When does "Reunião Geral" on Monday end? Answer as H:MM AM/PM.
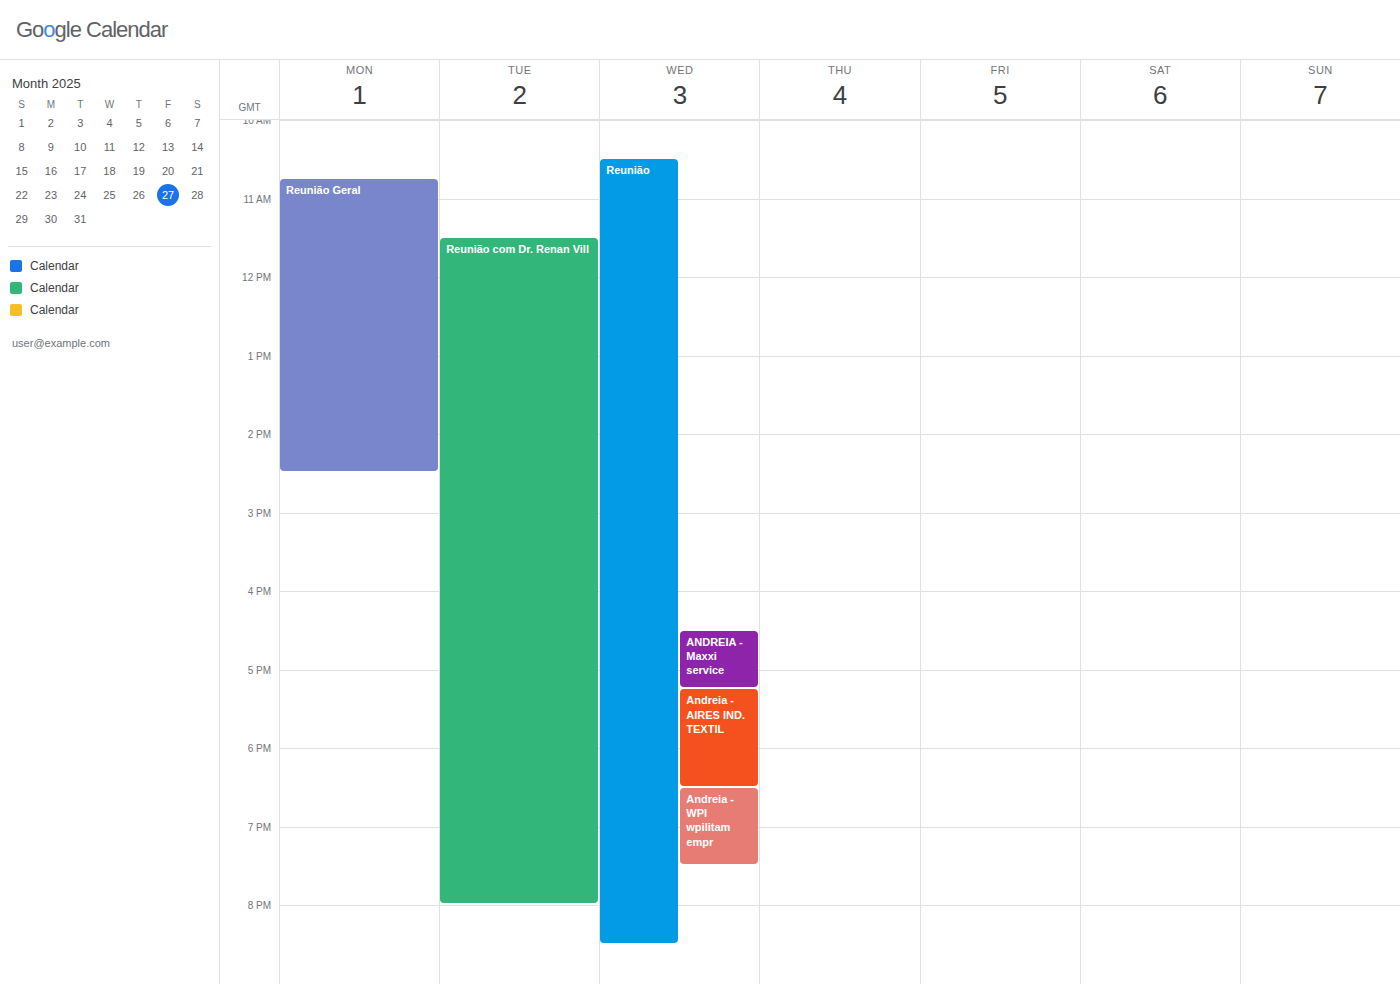
2:30 PM